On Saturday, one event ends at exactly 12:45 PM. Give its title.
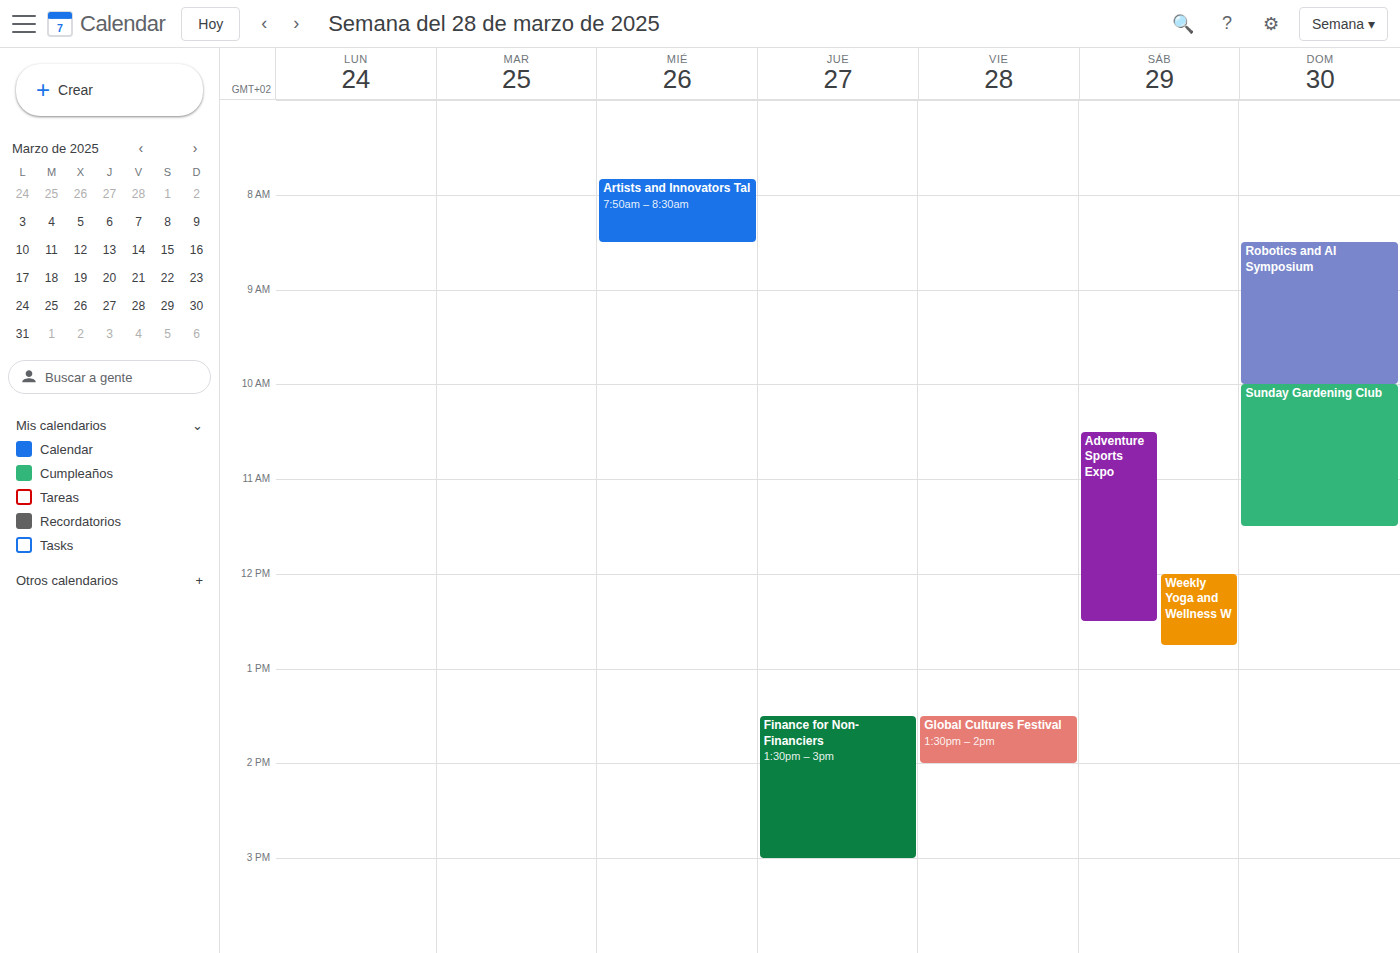
"Weekly Yoga and Wellness W"